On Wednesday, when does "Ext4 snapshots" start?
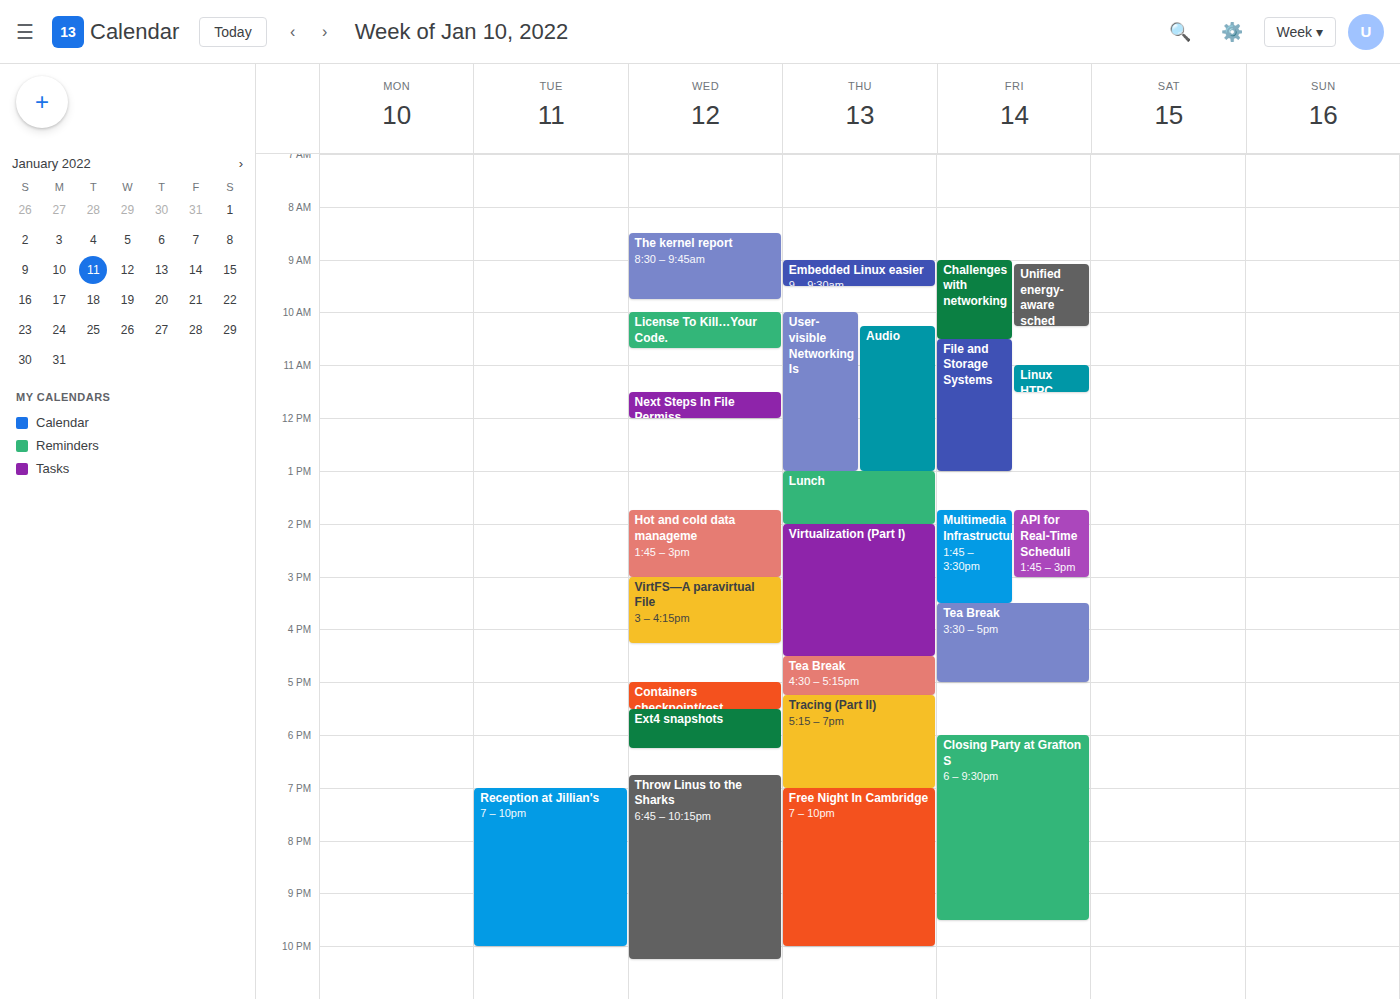
5:30 PM